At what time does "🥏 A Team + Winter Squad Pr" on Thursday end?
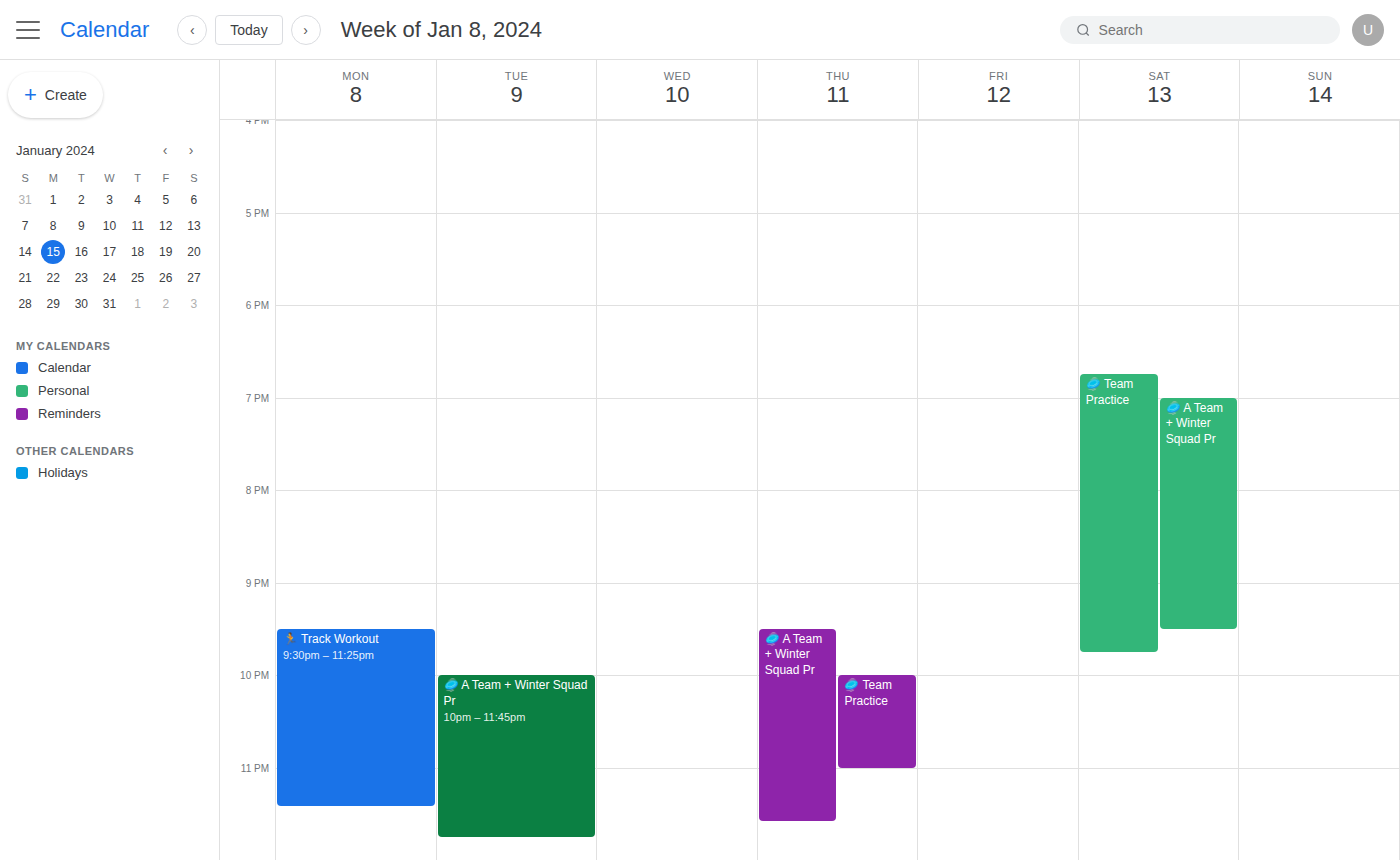
11:35 PM